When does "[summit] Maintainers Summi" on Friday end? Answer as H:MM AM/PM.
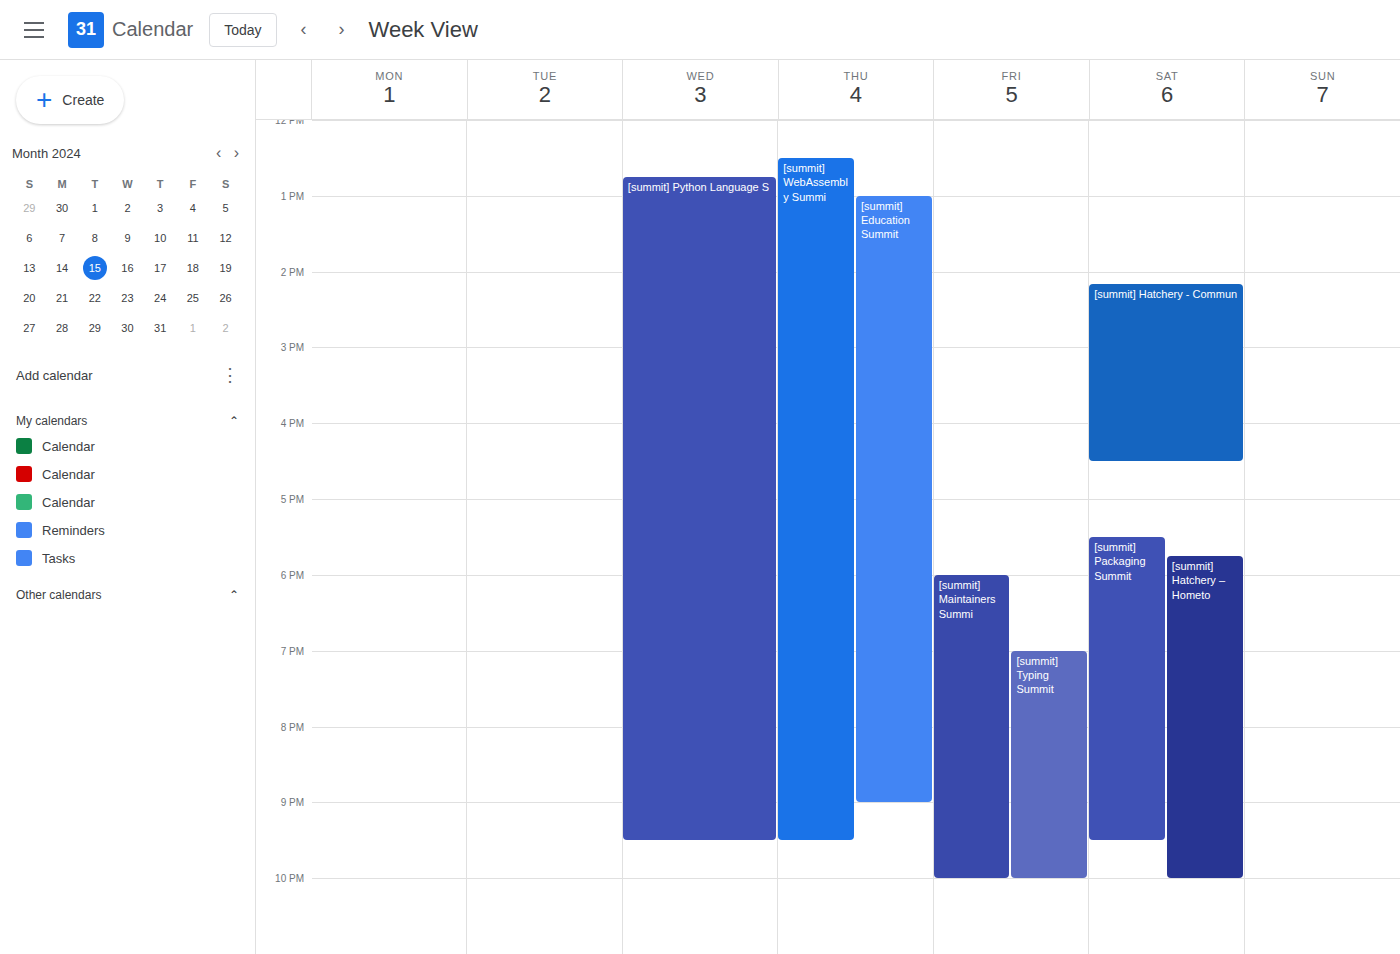
10:00 PM